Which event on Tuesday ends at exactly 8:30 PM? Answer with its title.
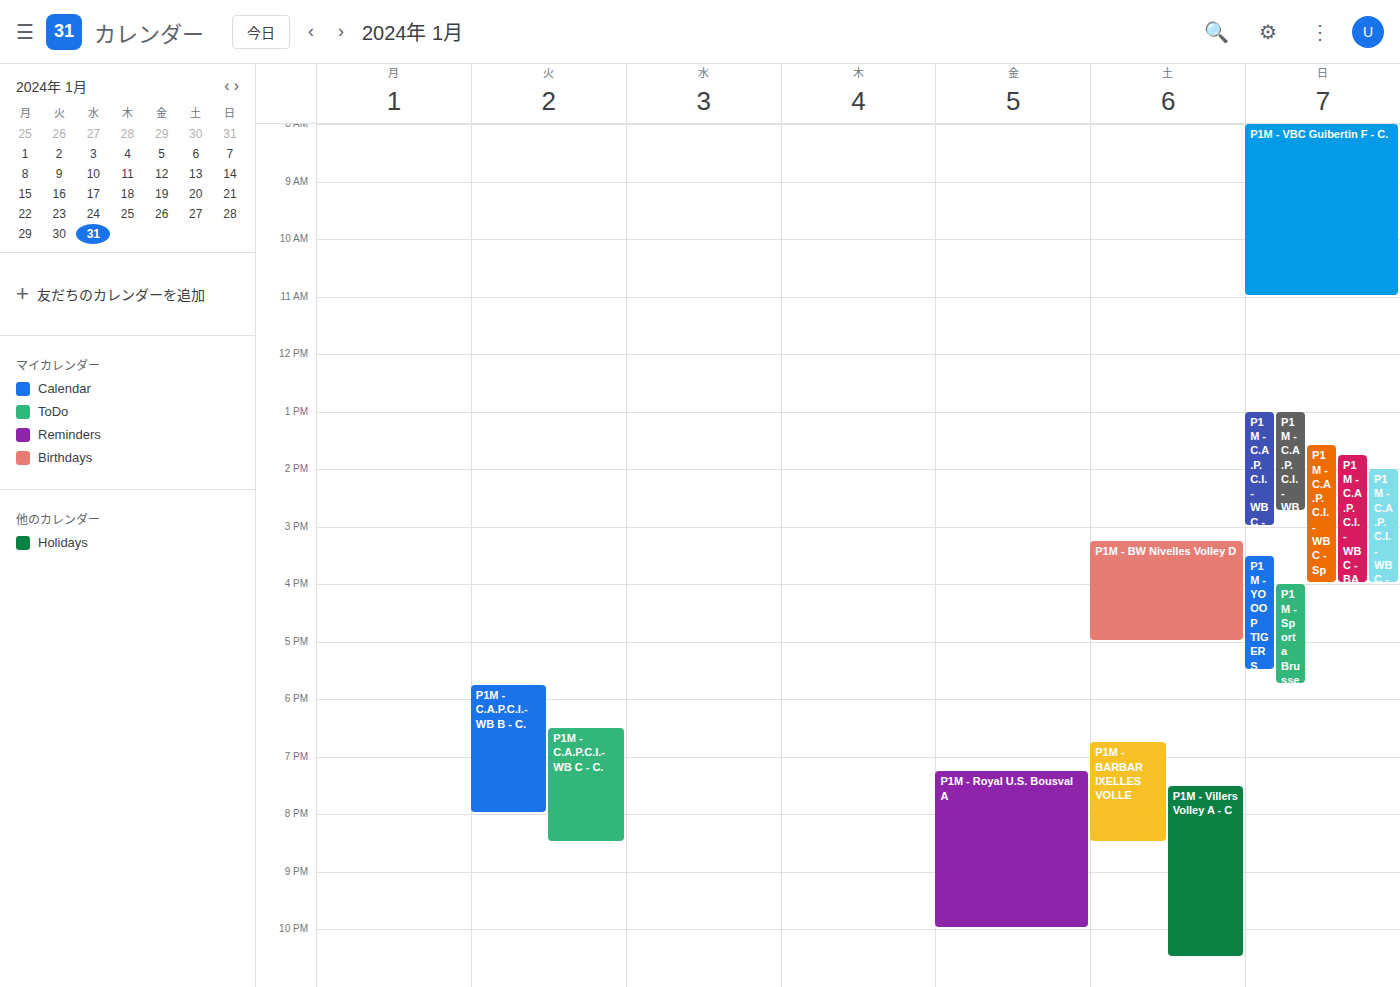
"P1M - C.A.P.C.I.-WB C - C."